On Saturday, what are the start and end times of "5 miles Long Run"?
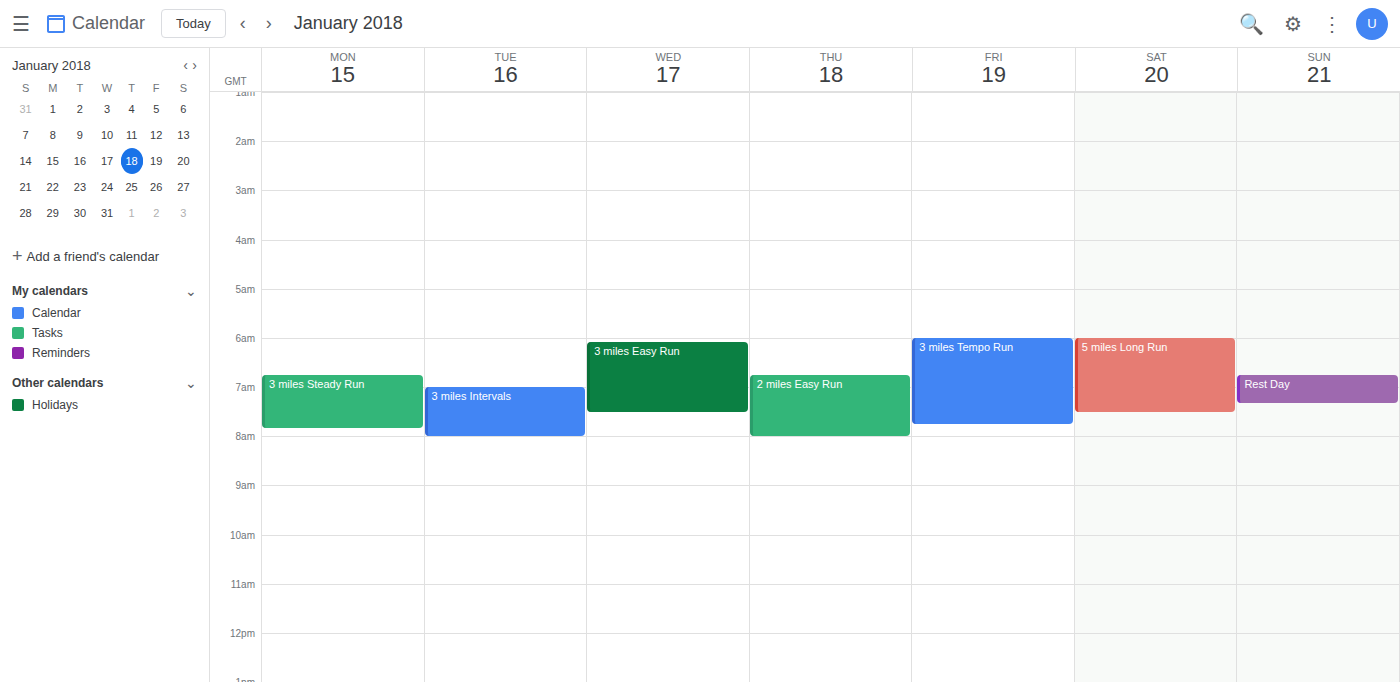
6:00 AM to 7:30 AM